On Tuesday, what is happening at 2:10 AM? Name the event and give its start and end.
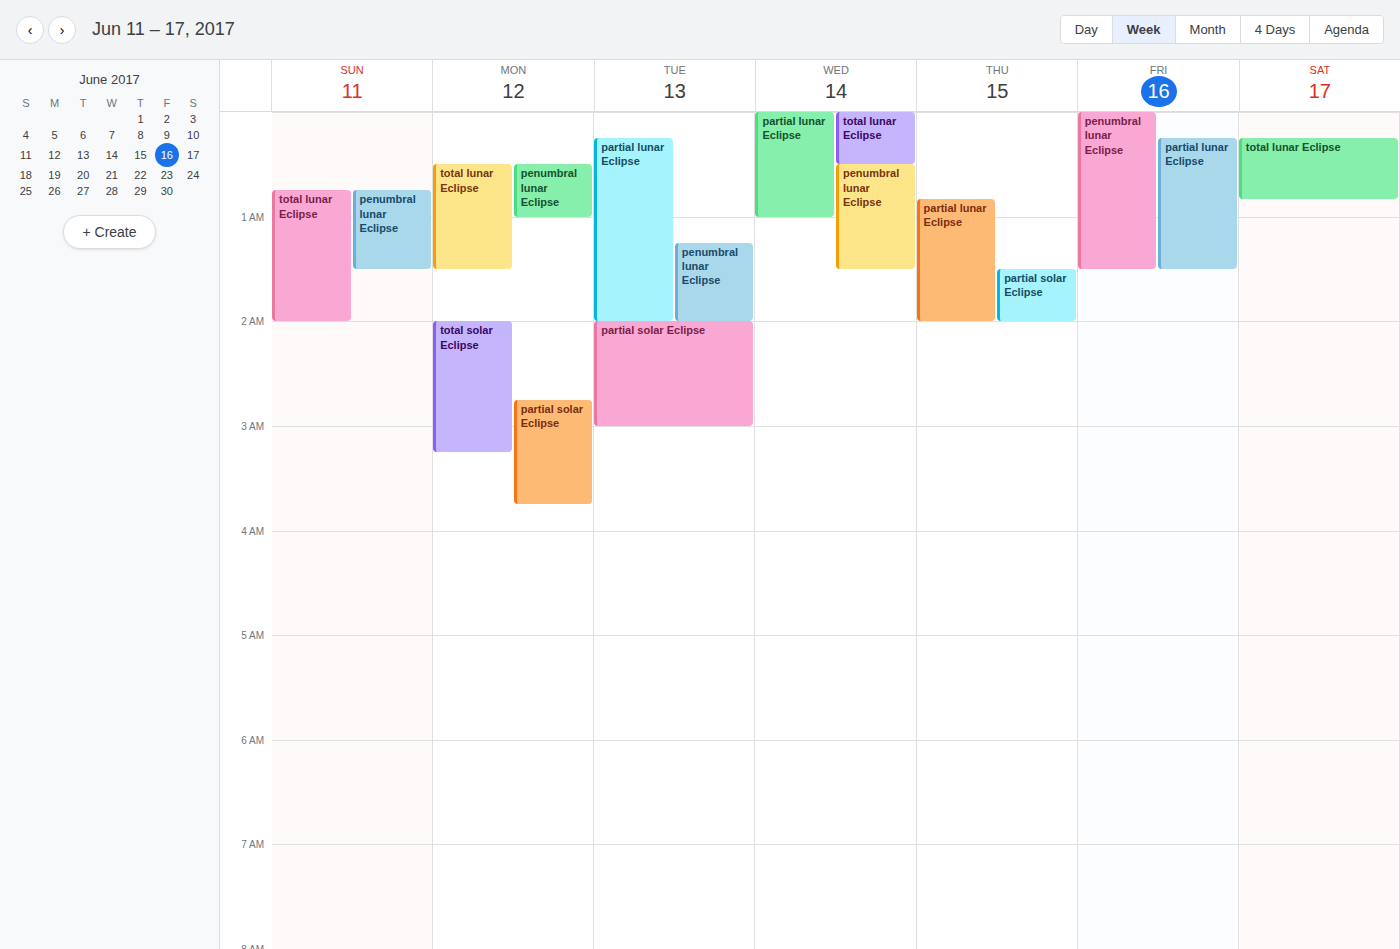
"partial solar Eclipse", 2:00 AM to 3:00 AM